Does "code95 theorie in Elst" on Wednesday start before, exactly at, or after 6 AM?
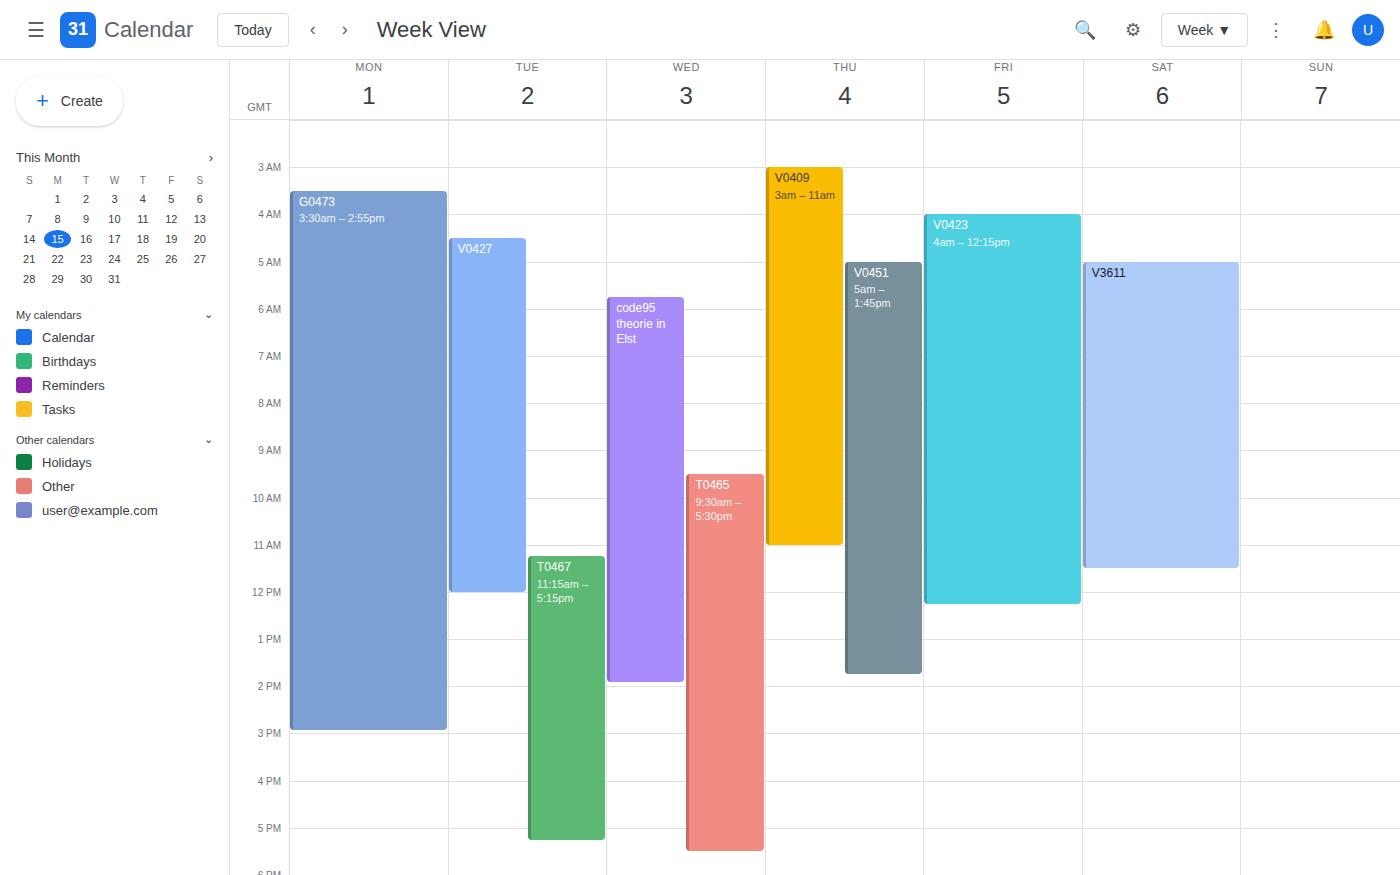
5:45 AM -- before 6 AM, 15 minutes above the 6 AM line.